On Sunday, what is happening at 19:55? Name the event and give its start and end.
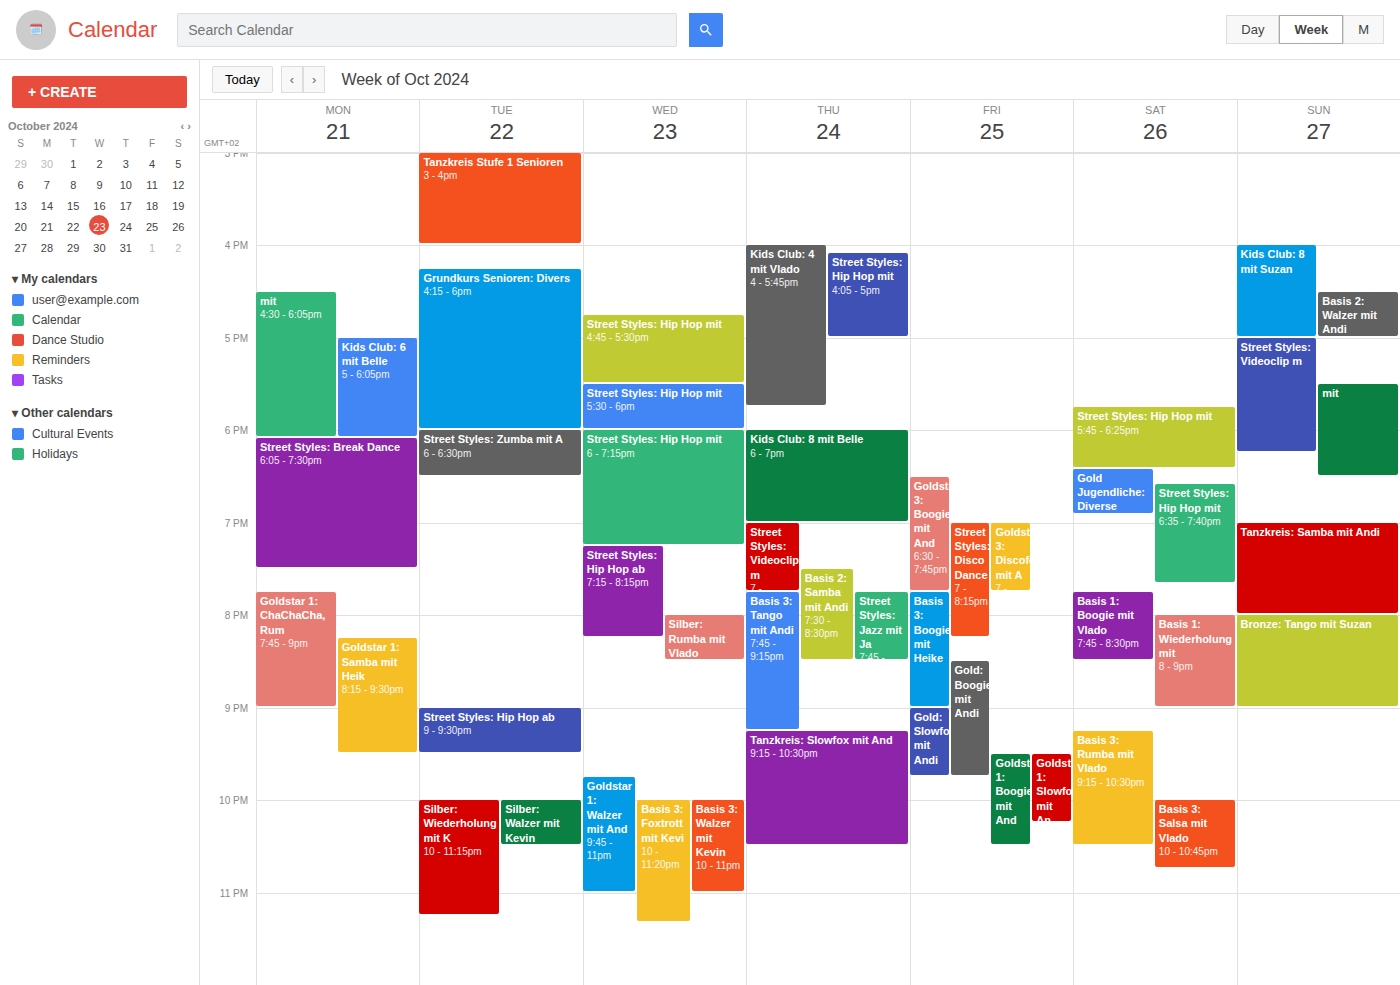
"Tanzkreis: Samba mit Andi", 19:00 to 20:00